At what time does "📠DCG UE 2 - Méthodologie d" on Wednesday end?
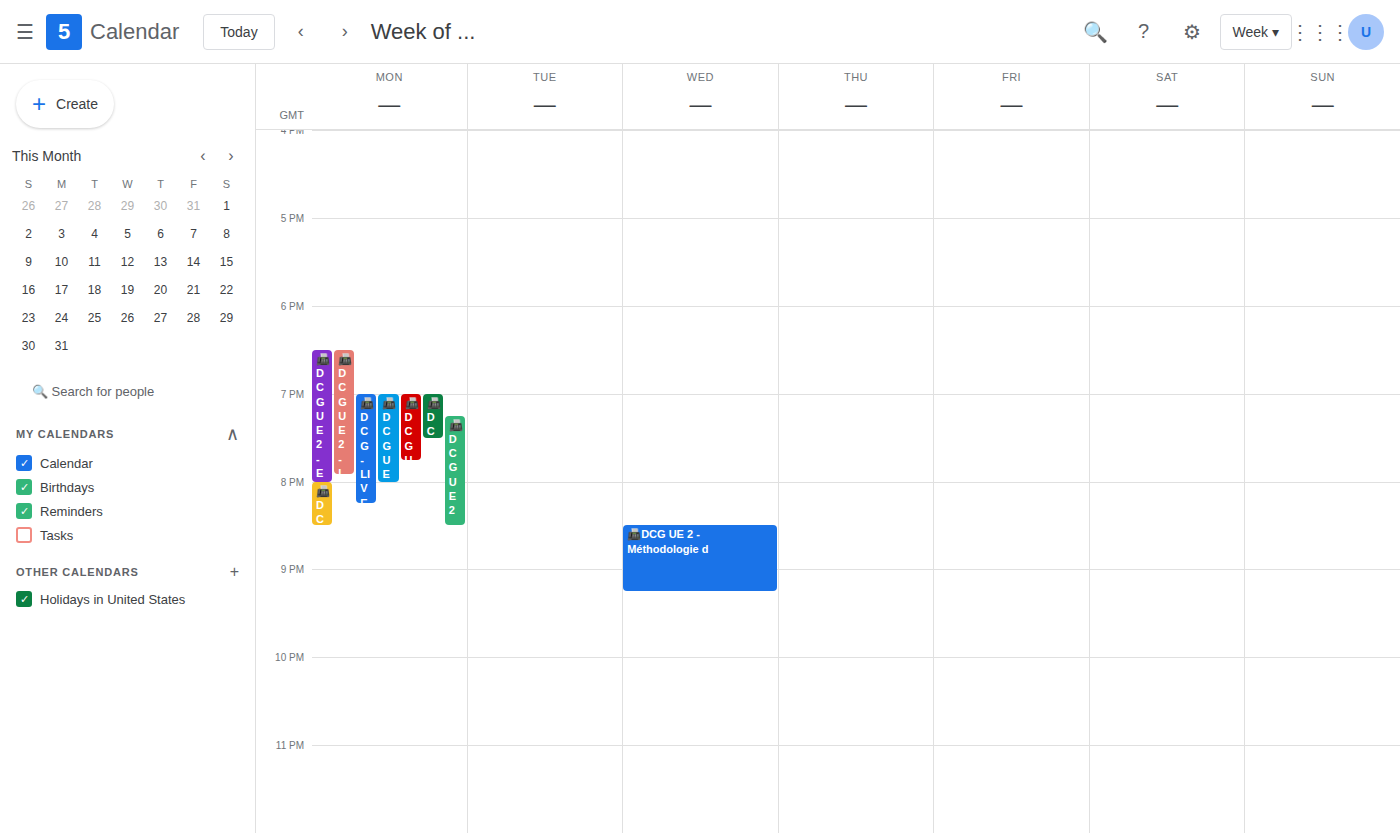
9:15 PM